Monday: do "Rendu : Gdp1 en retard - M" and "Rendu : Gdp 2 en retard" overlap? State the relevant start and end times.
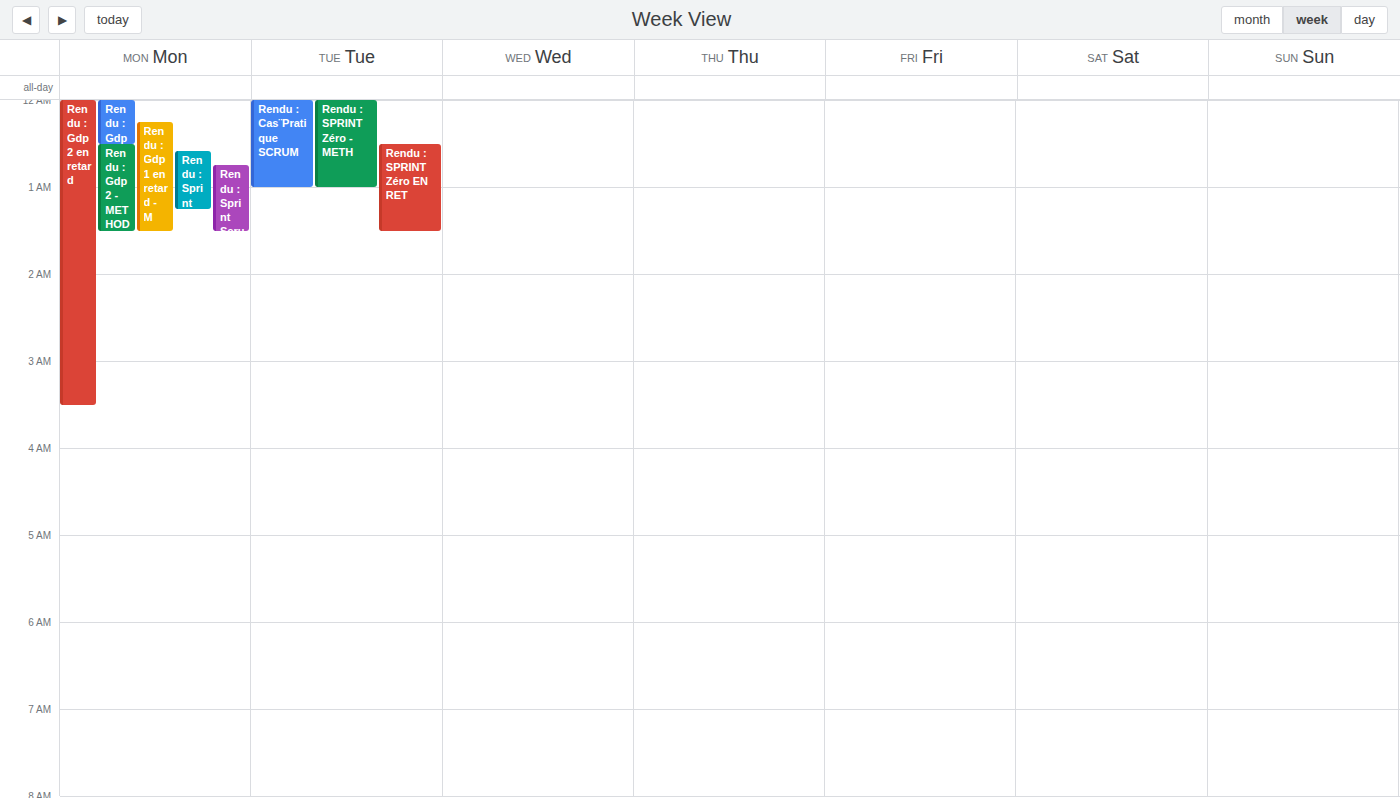
"Rendu : Gdp1 en retard - M" runs 12:15 AM to 1:30 AM, inside "Rendu : Gdp 2 en retard" -- they overlap.